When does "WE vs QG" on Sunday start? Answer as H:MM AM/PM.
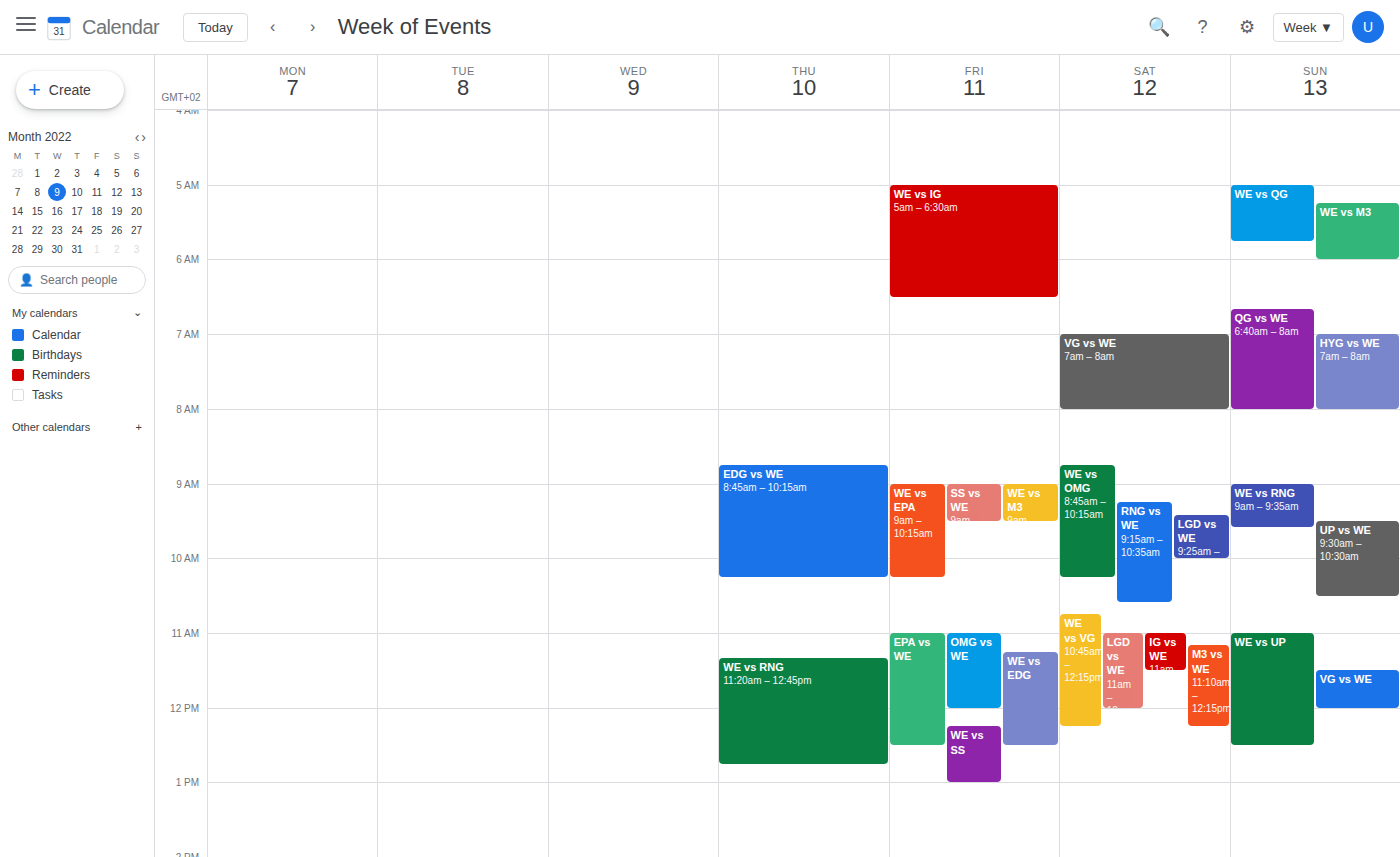
5:00 AM